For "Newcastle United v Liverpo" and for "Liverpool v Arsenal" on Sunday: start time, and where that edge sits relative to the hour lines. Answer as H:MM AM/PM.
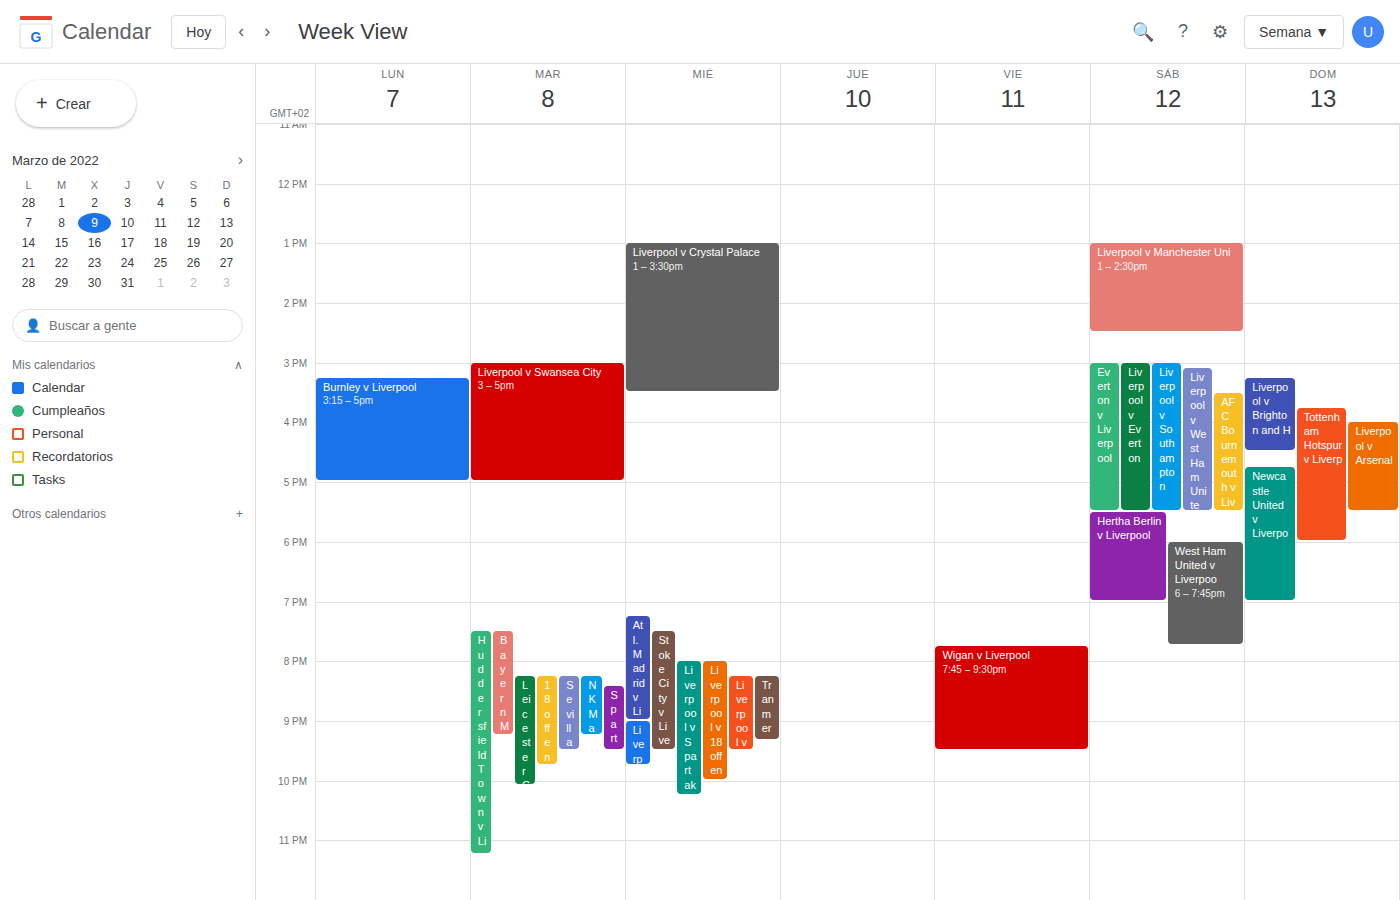
"Newcastle United v Liverpo": 4:45 PM, neither: three quarters of the way from the 4 PM line to the 5 PM line. "Liverpool v Arsenal": 4:00 PM, exactly on the 4 PM line.